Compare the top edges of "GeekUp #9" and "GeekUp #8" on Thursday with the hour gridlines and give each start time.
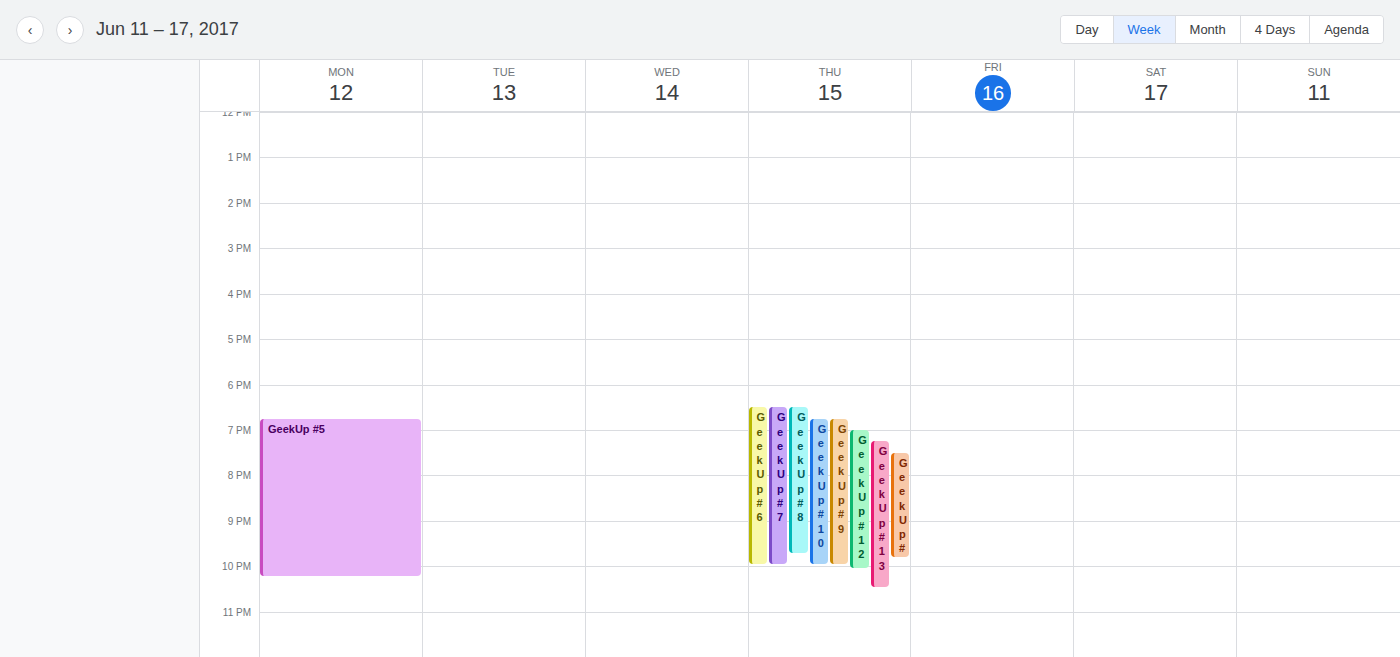
"GeekUp #9": 6:45 PM, neither: three quarters of the way from the 6 PM line to the 7 PM line. "GeekUp #8": 6:30 PM, halfway between the 6 PM and 7 PM lines.